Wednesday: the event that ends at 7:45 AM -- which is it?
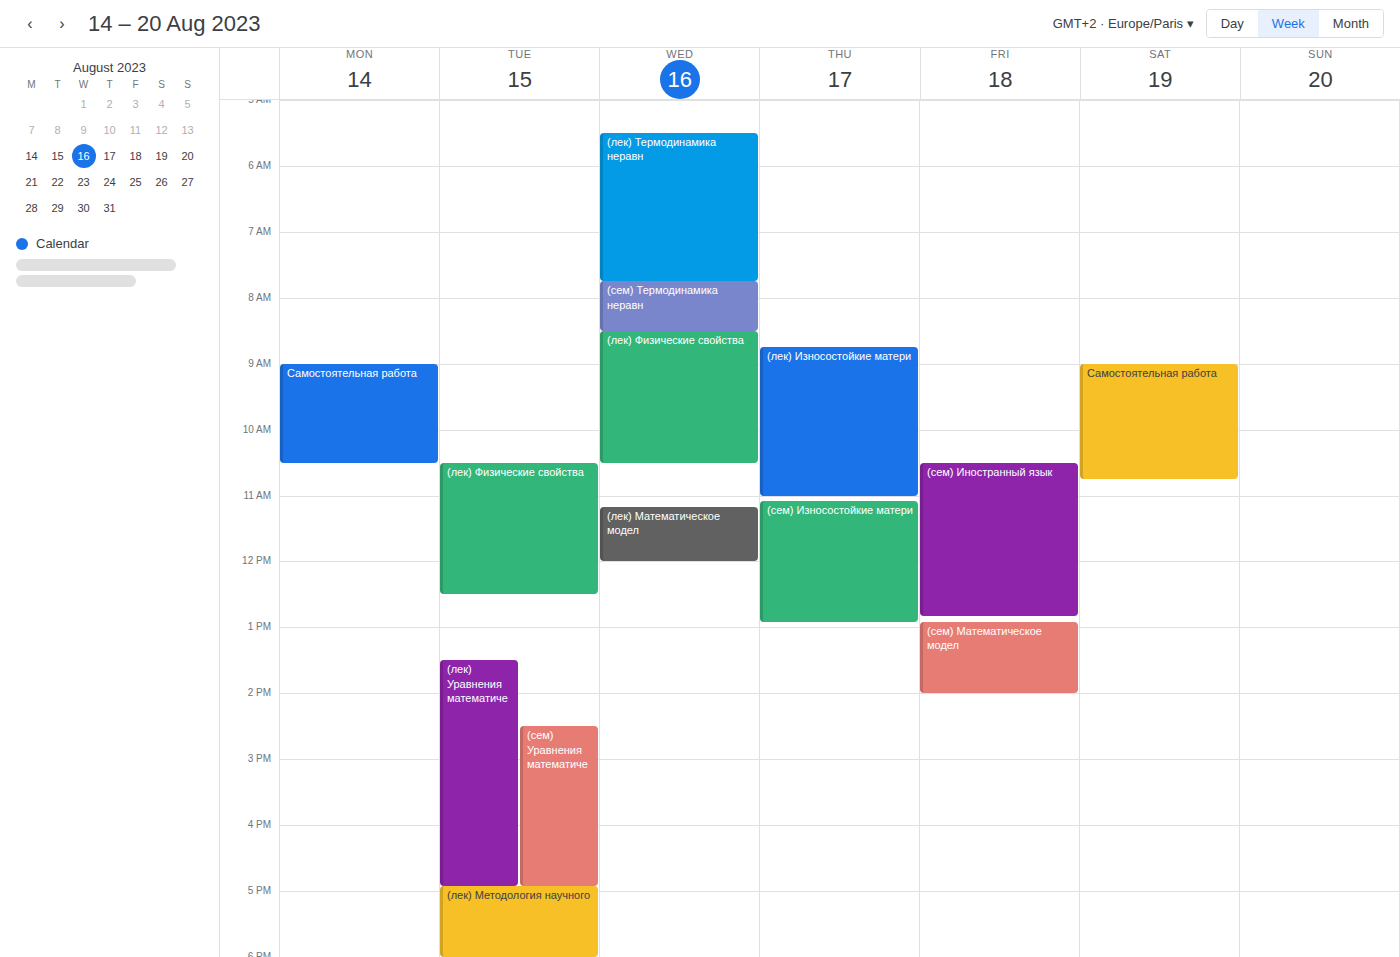
"(лек) Термодинамика неравн"